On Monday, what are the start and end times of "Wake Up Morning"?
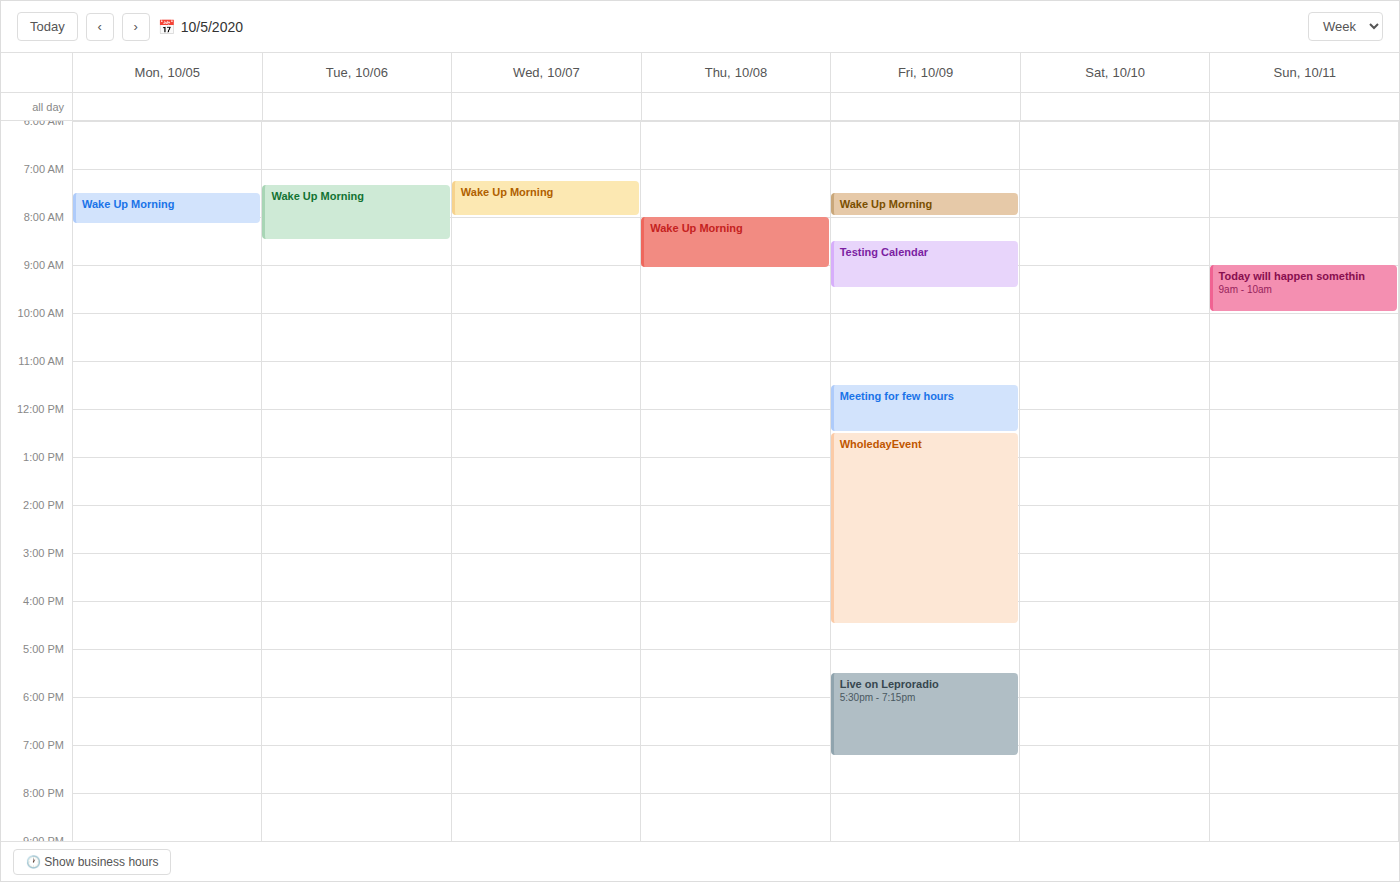
07:30 to 08:10